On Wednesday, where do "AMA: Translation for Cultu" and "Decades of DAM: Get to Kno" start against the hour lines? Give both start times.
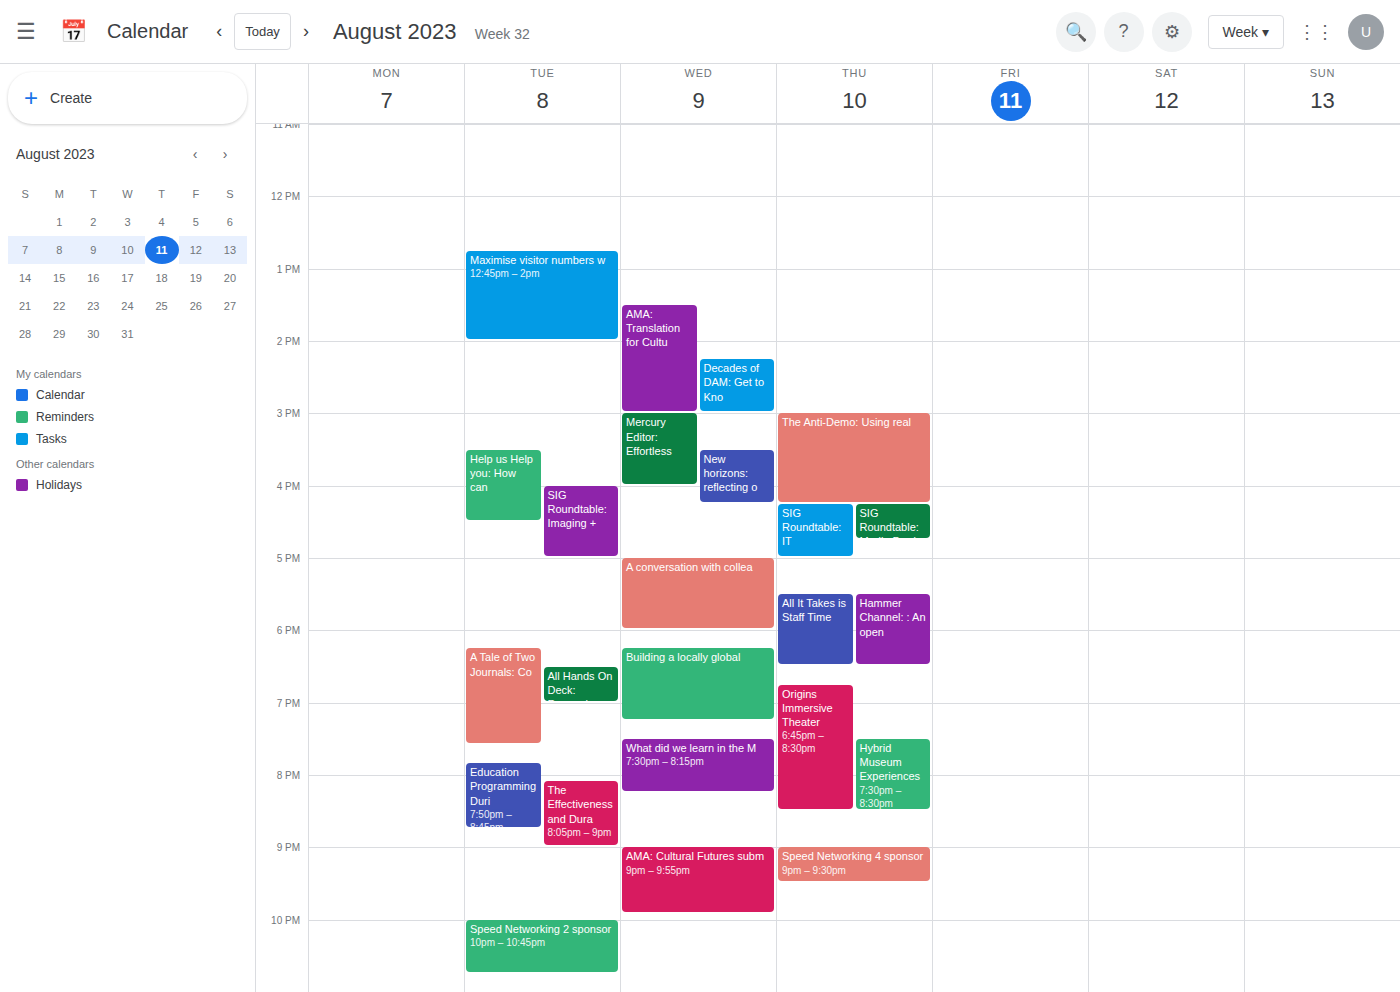
"AMA: Translation for Cultu": 1:30 PM, halfway between the 1 PM and 2 PM lines. "Decades of DAM: Get to Kno": 2:15 PM, neither: a quarter of the way from the 2 PM line to the 3 PM line.